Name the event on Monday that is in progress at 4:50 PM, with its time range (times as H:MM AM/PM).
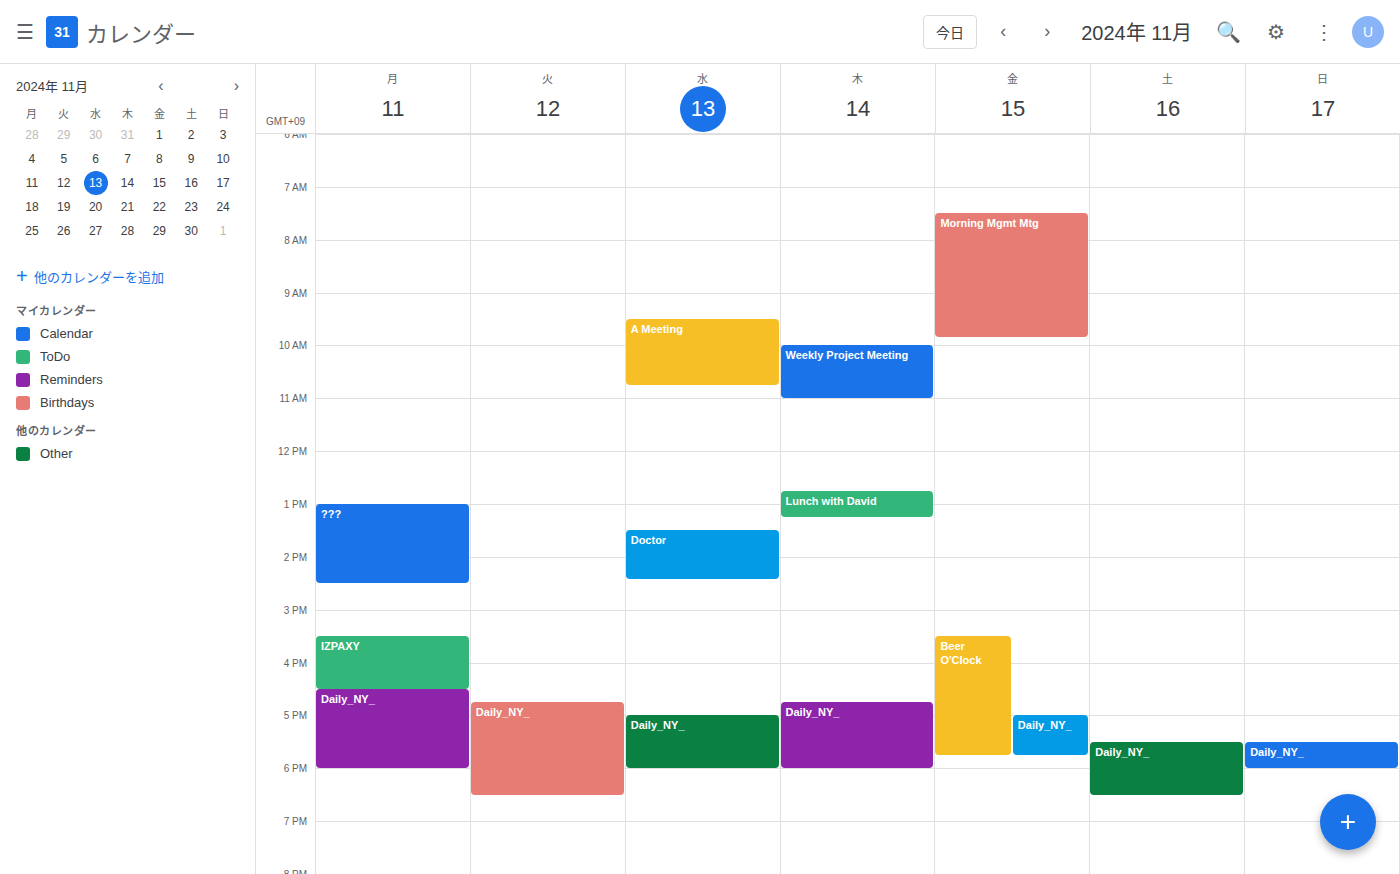
"Daily_NY_", 4:30 PM to 6:00 PM